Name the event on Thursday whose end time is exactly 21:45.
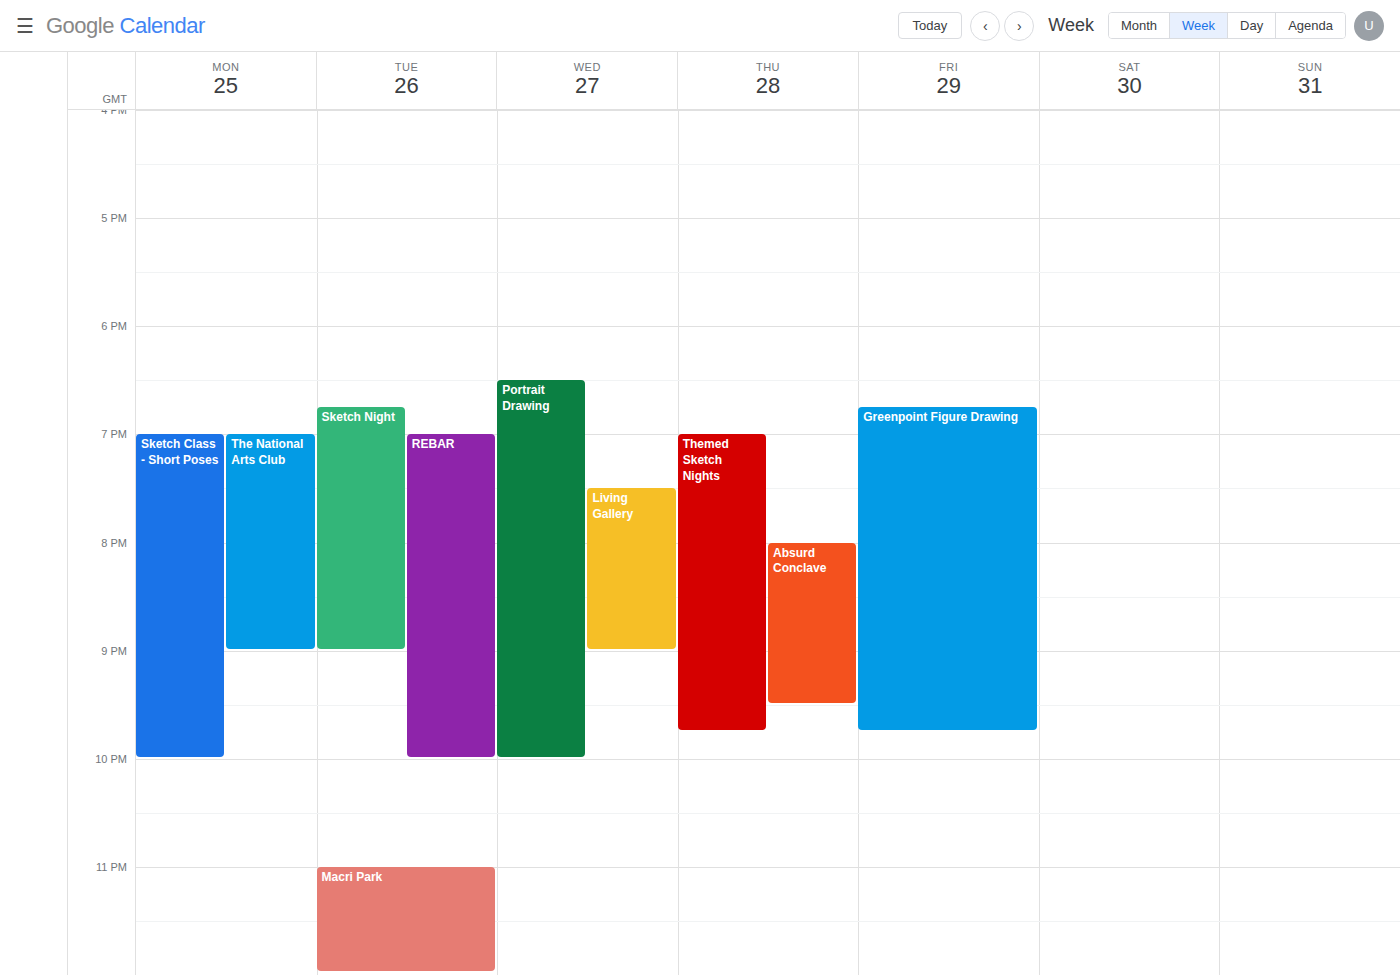
"Themed Sketch Nights"